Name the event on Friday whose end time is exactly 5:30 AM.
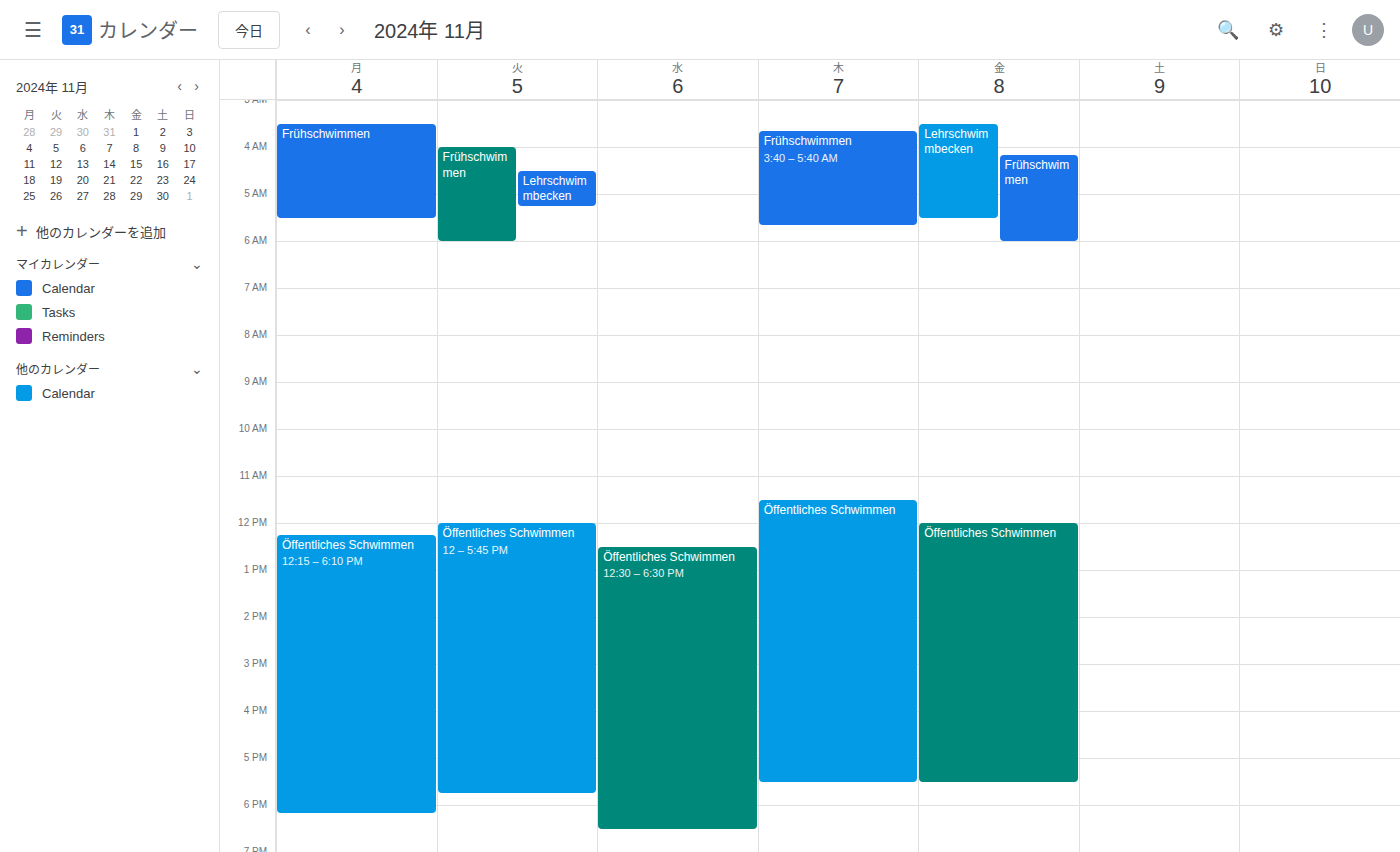
"Lehrschwimmbecken"